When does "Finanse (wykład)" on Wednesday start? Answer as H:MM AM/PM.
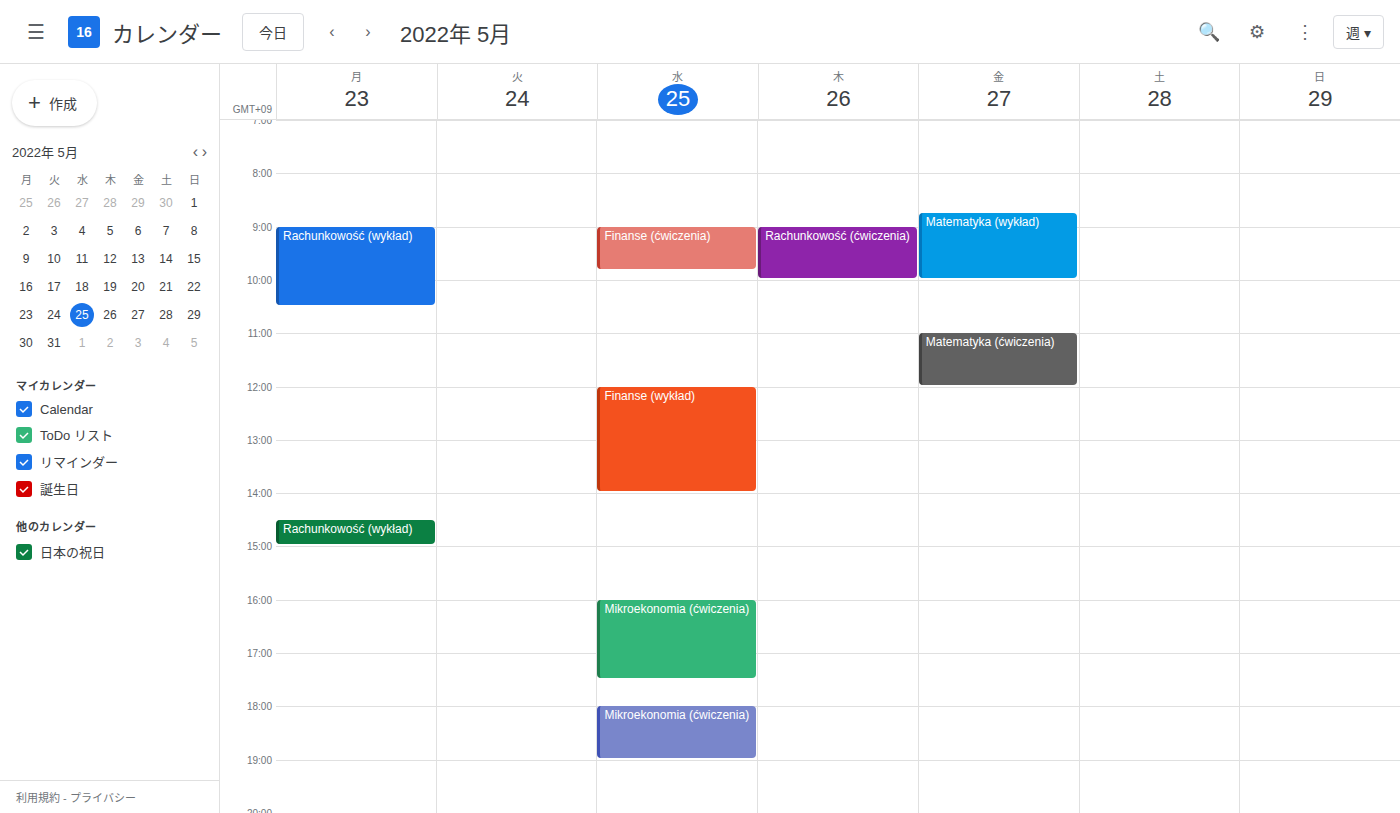
12:00 PM